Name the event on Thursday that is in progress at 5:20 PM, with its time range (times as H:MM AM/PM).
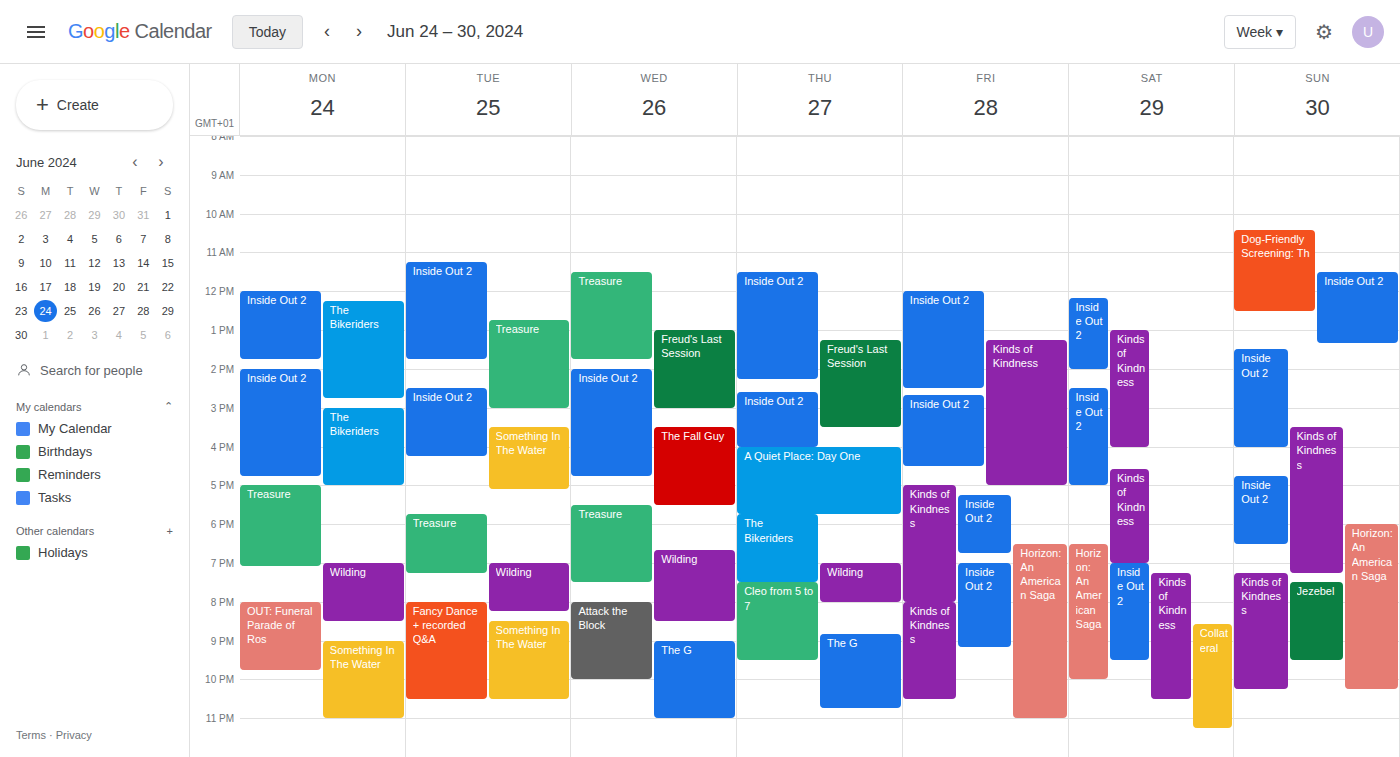
"A Quiet Place: Day One", 4:00 PM to 5:45 PM